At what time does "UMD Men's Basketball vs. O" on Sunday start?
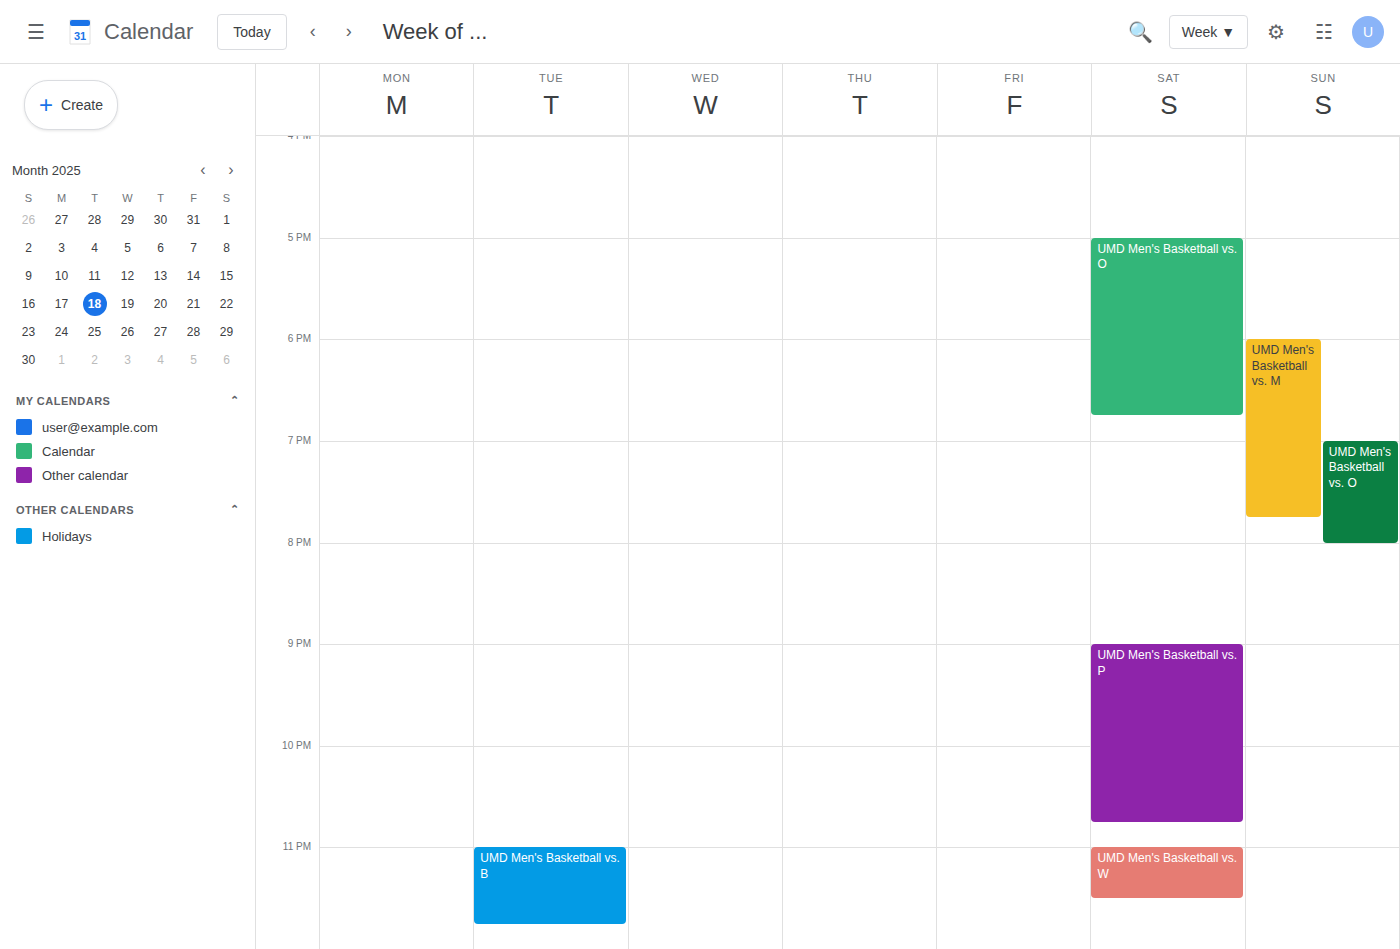
7:00 PM